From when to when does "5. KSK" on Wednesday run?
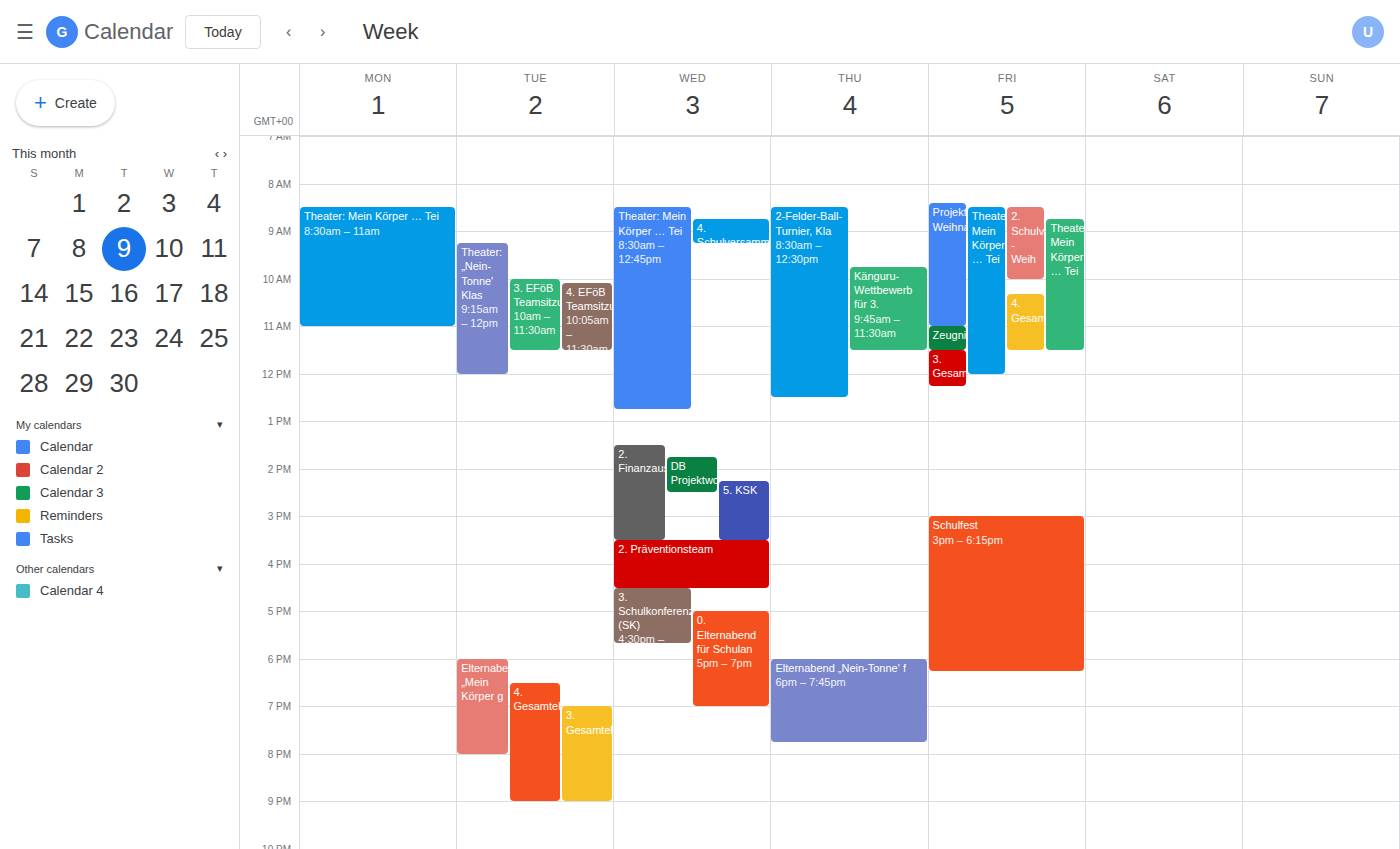
2:15 PM to 3:30 PM